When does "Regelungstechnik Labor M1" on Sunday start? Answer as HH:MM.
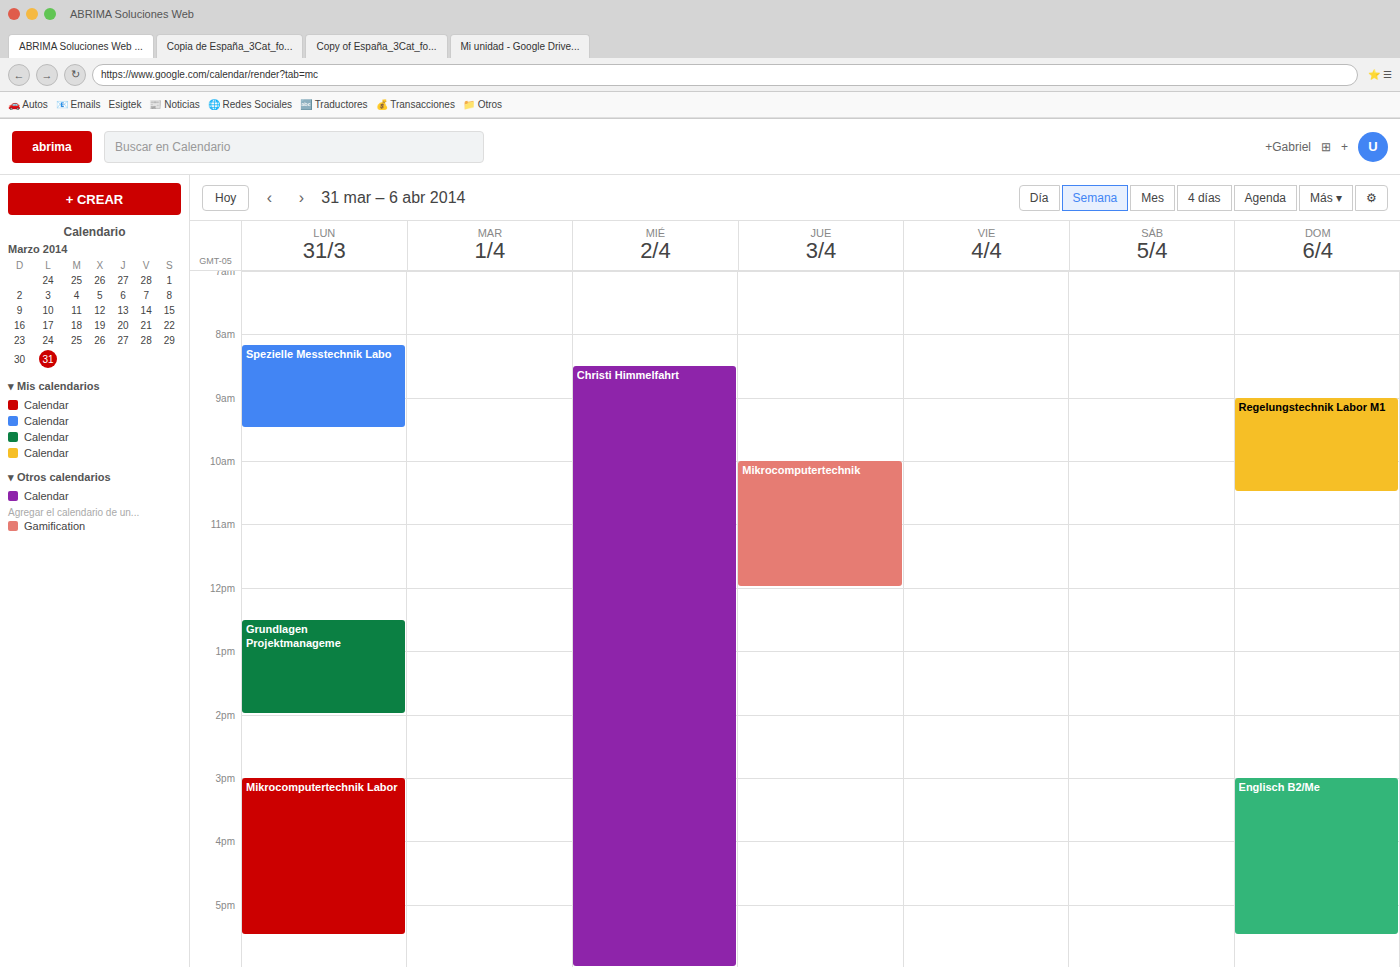
09:00